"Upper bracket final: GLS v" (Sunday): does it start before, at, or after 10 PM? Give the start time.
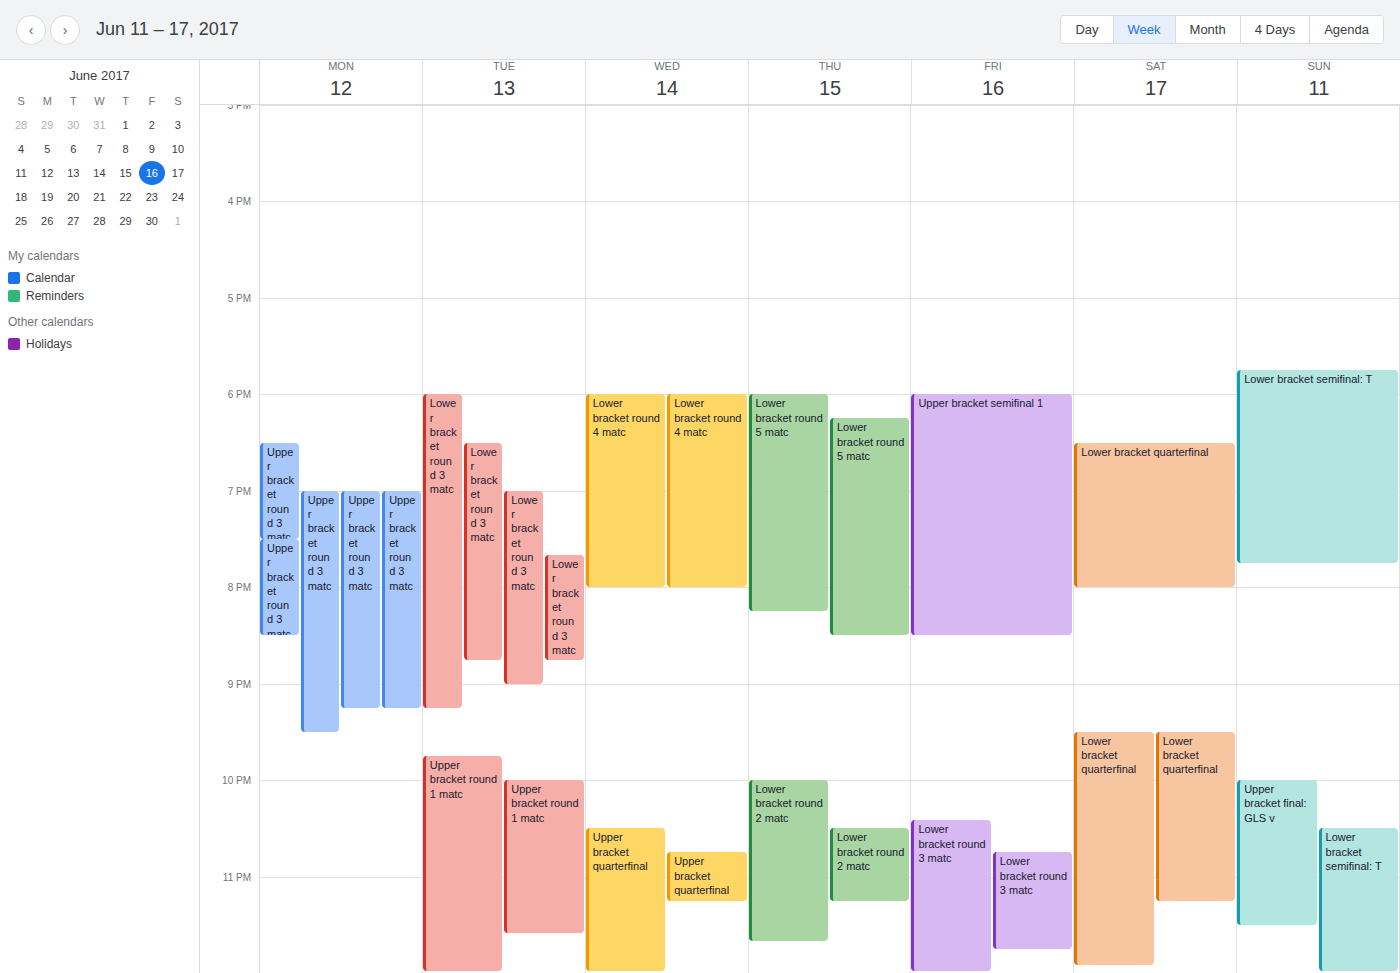
10:00 PM -- exactly at 10 PM, on the 10 PM line.